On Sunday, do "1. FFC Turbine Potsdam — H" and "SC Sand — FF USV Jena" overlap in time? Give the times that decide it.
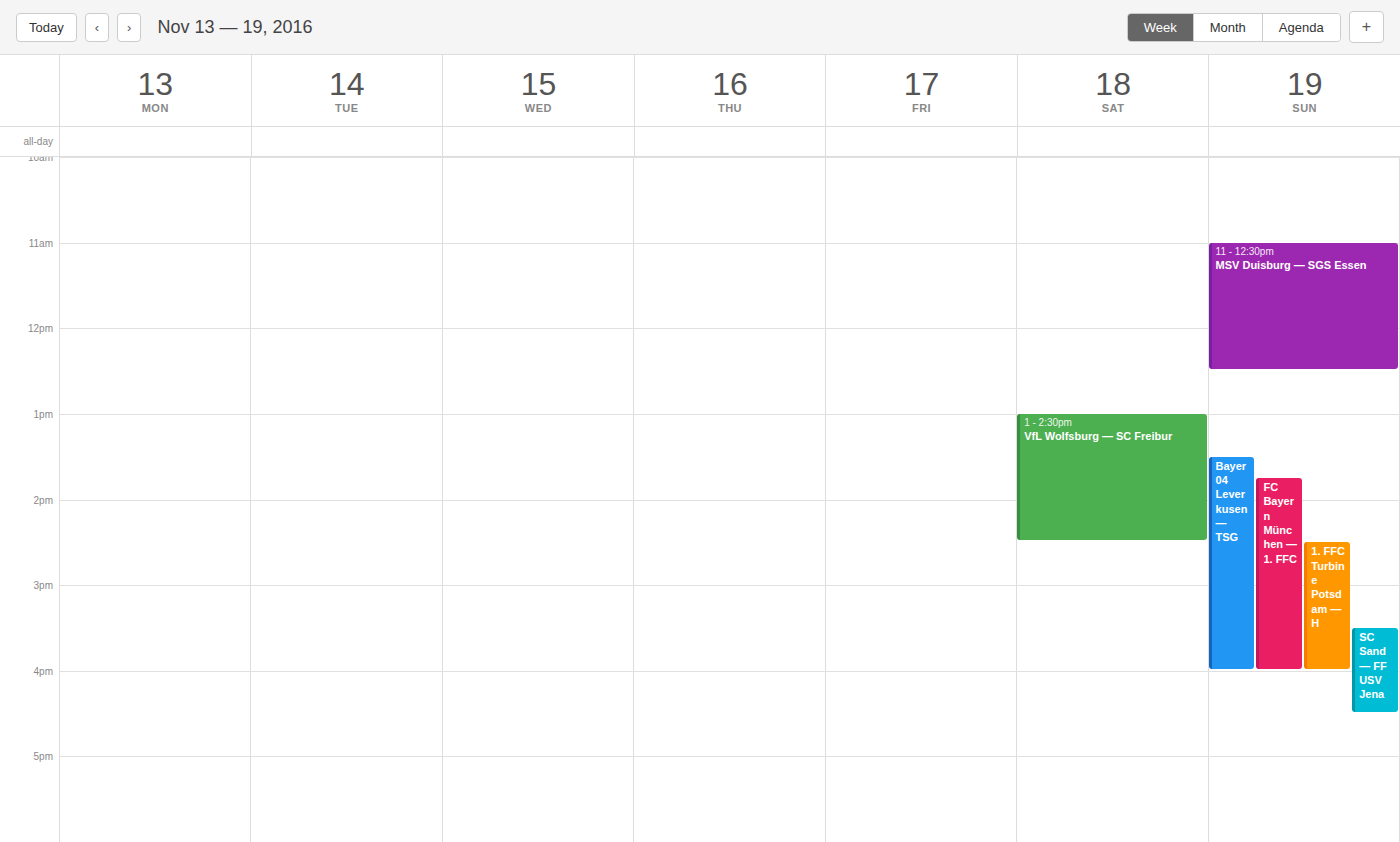
"SC Sand — FF USV Jena" starts at 3:30 PM, before "1. FFC Turbine Potsdam — H" ends at 4:00 PM -- they overlap.